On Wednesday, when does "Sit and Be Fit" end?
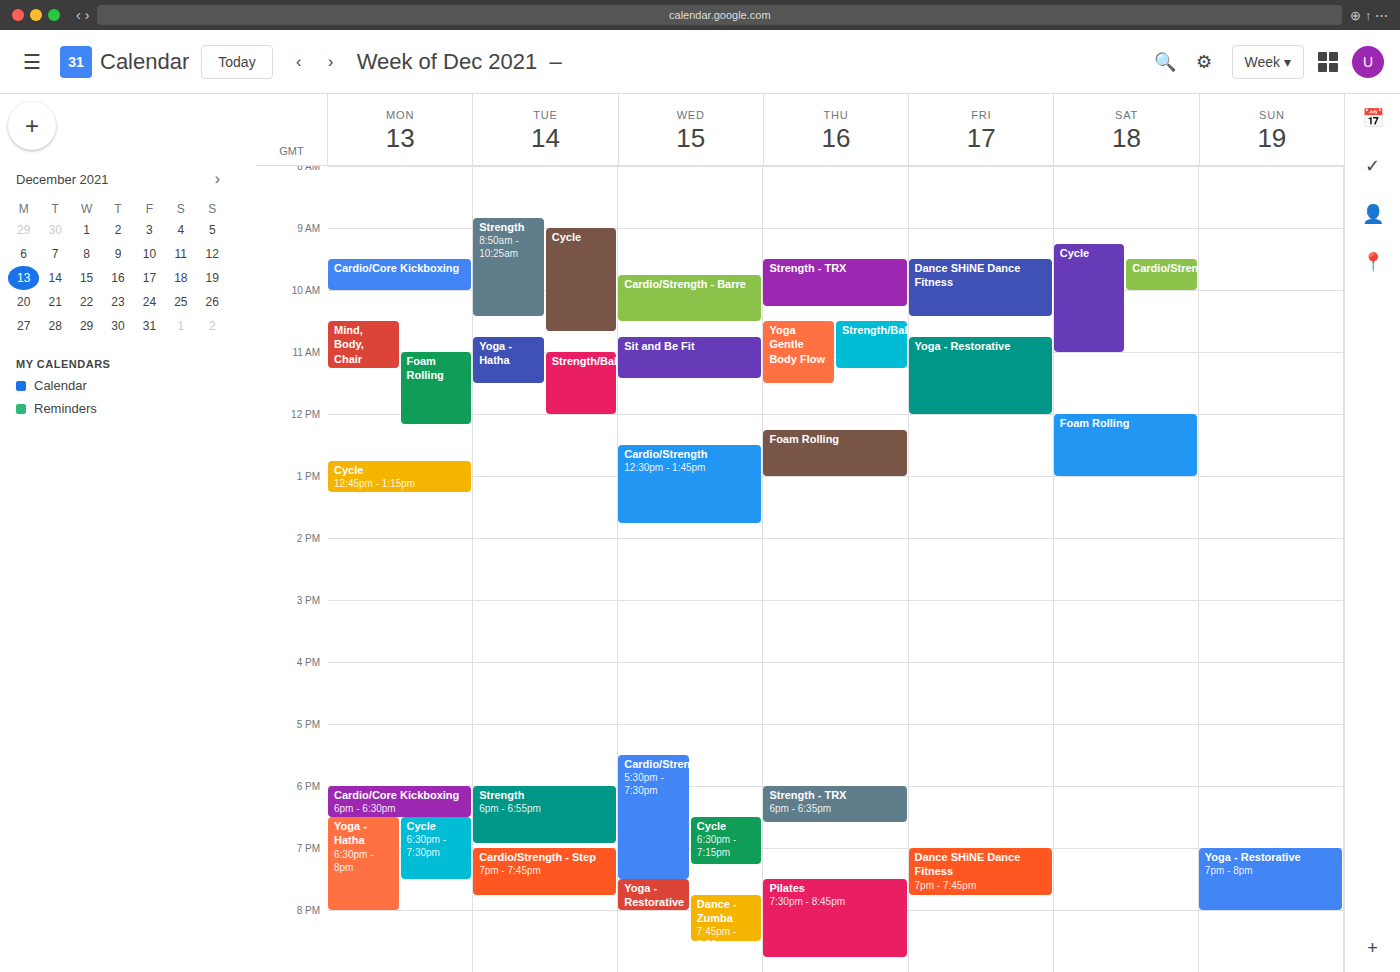
11:25